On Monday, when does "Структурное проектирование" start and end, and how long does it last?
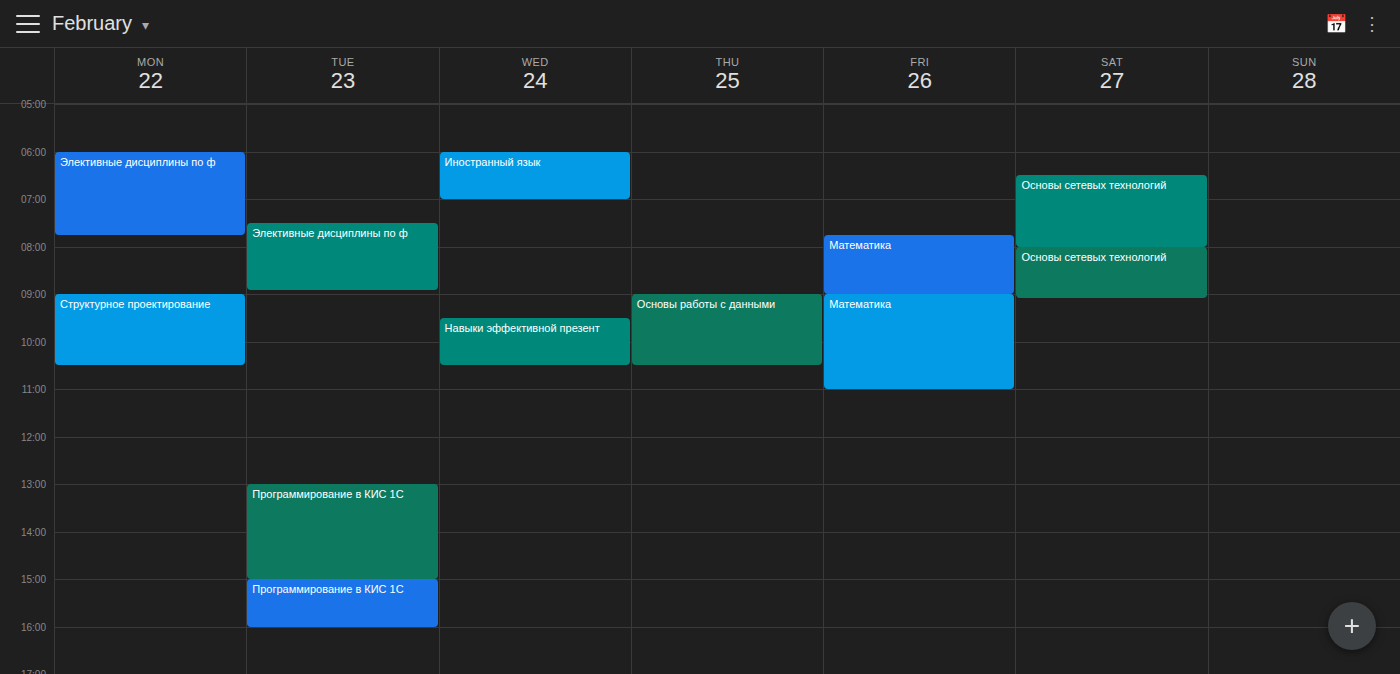
9:00 AM to 10:30 AM, 1 hour 30 minutes